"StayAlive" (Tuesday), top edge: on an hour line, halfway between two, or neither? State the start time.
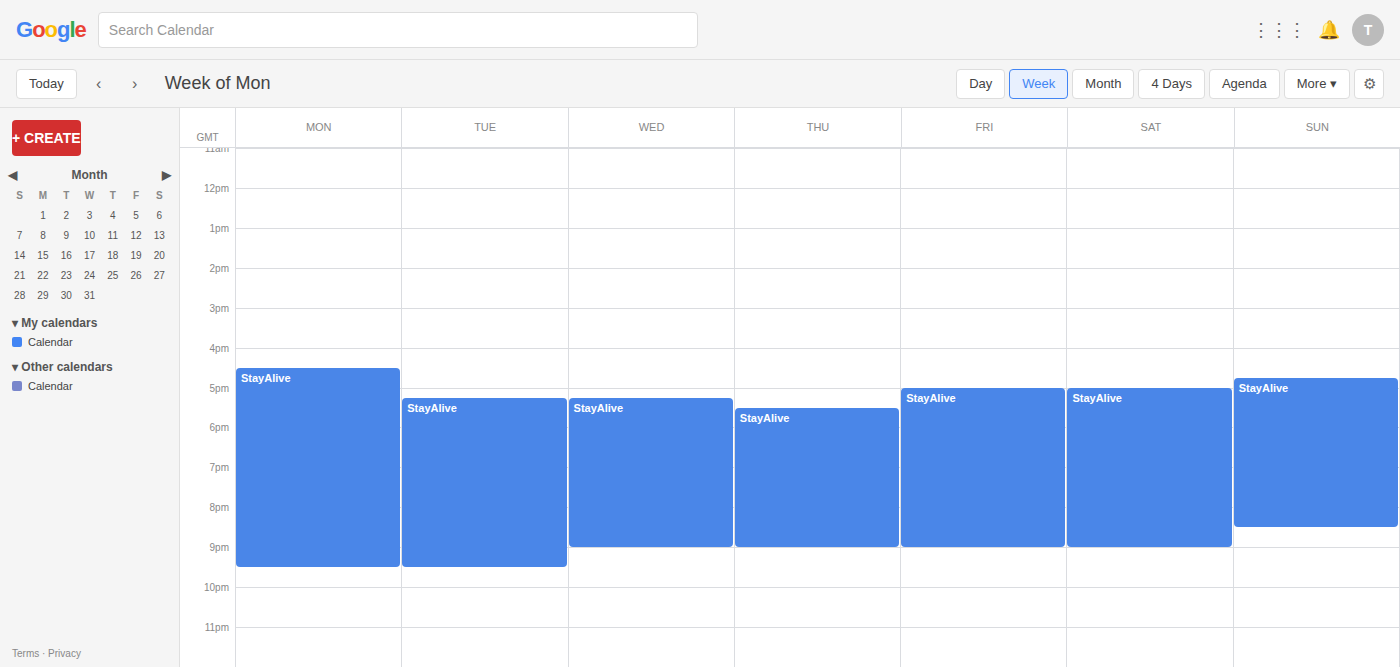
5:15 PM -- neither: a quarter of the way from the 5 PM line to the 6 PM line.